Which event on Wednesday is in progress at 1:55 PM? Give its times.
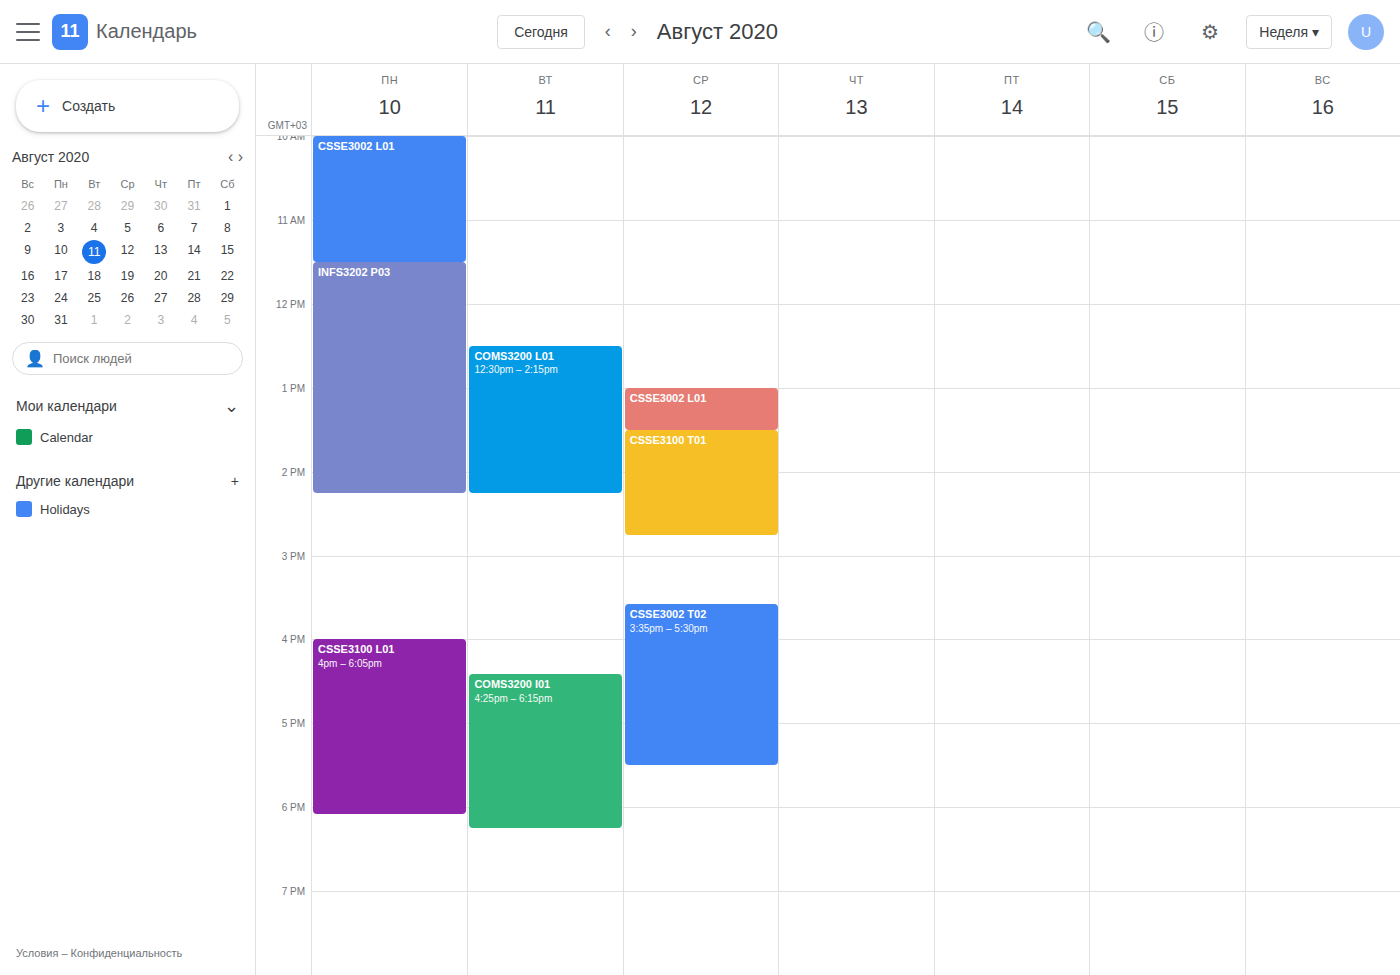
"CSSE3100 T01", 1:30 PM to 2:45 PM